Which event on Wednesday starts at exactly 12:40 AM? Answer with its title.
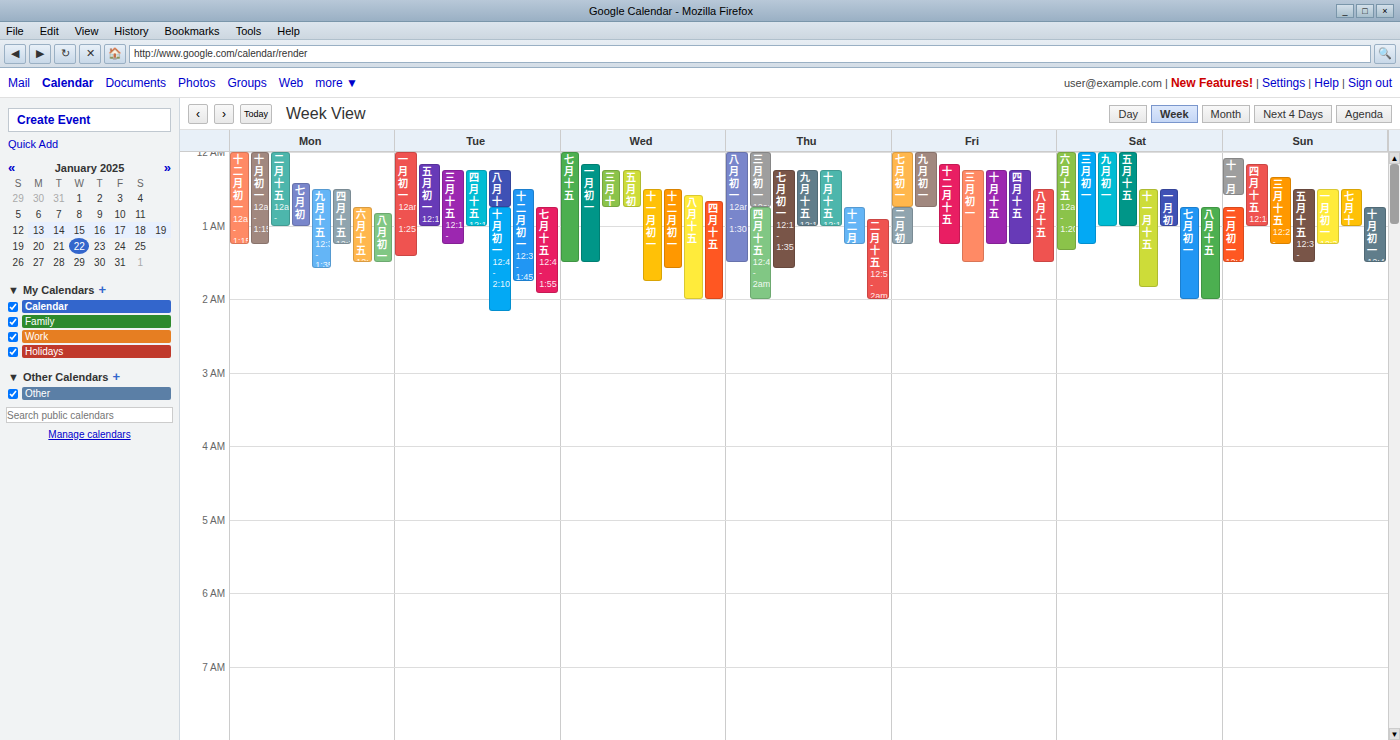
"四月十五"